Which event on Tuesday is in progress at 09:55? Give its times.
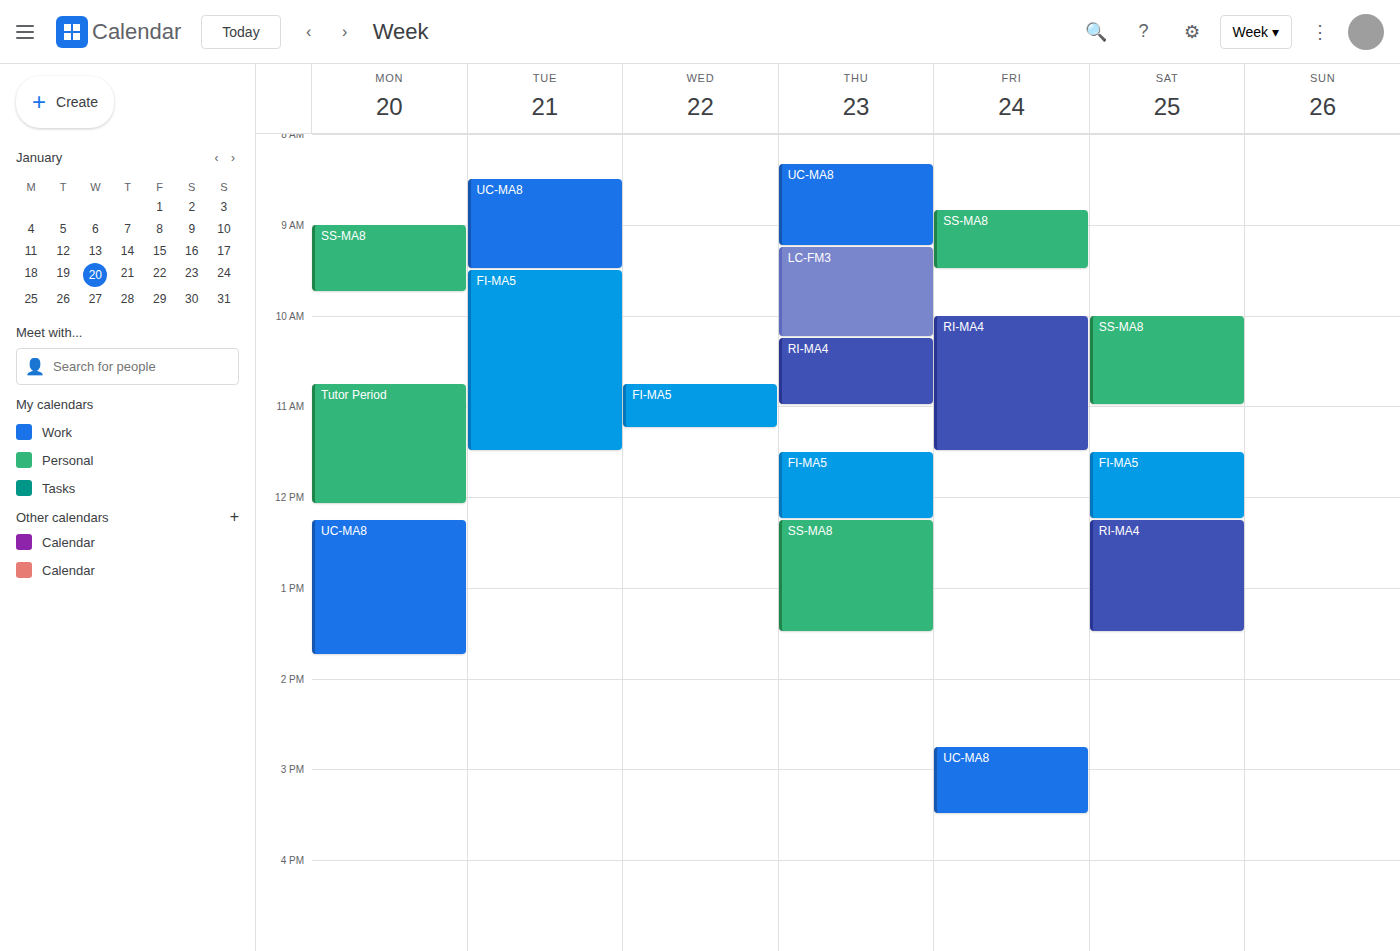
"FI-MA5", 09:30 to 11:30